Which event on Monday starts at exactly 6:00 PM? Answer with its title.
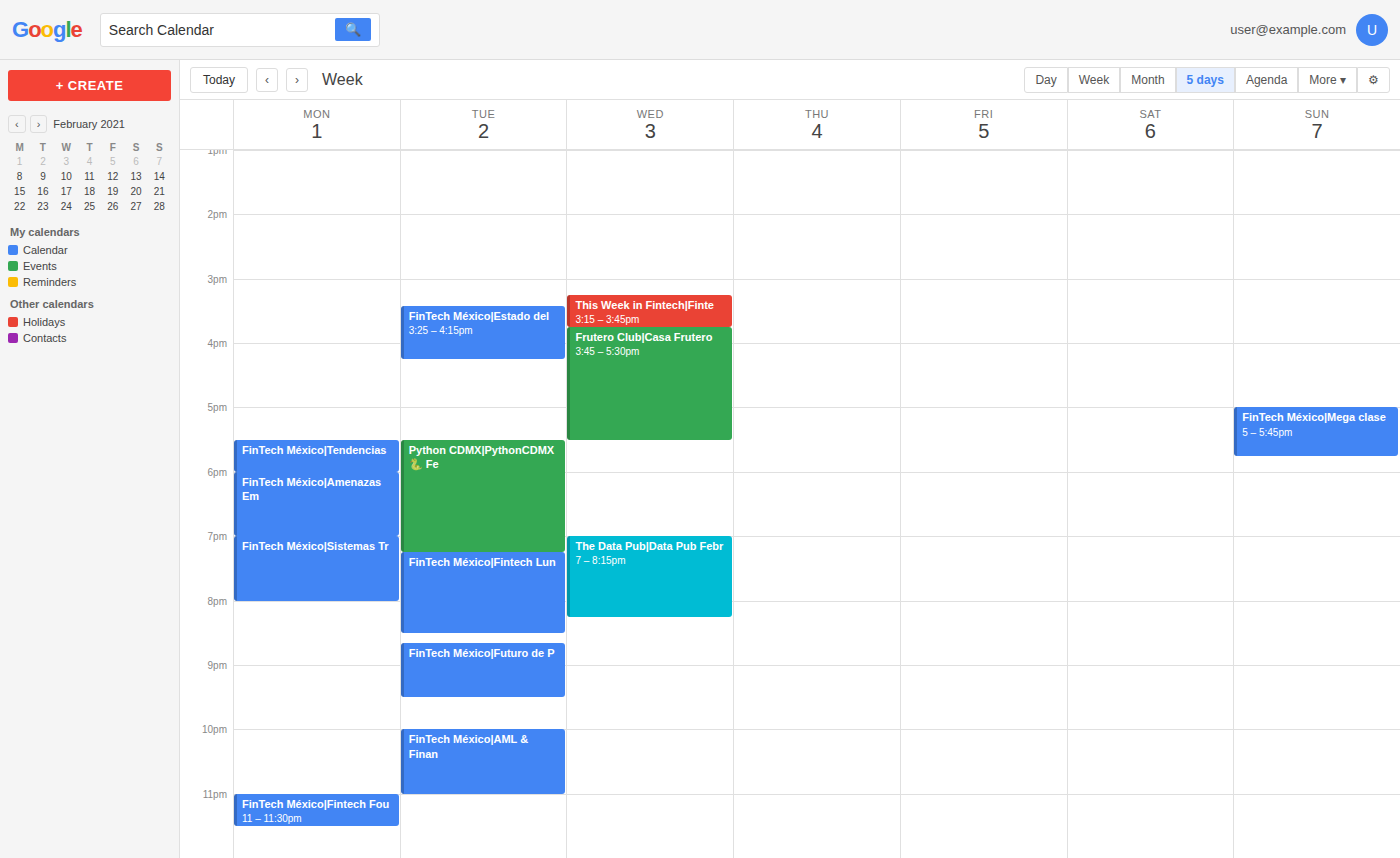
"FinTech México|Amenazas Em"